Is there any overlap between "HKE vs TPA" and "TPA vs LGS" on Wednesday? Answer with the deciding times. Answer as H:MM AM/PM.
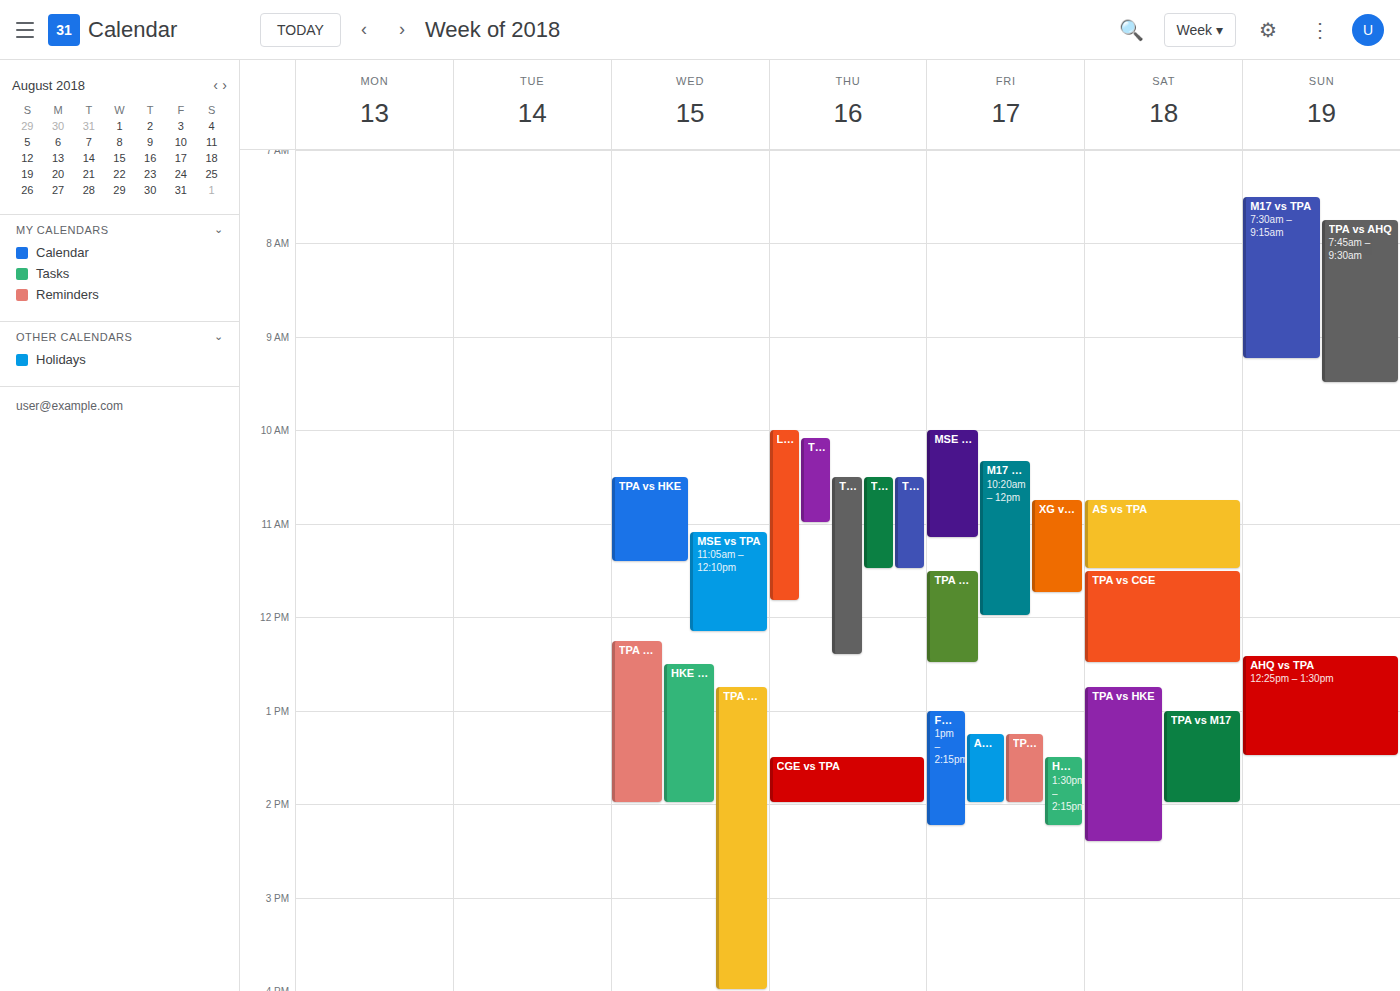
"TPA vs LGS" starts at 12:45 PM, before "HKE vs TPA" ends at 2:00 PM -- they overlap.